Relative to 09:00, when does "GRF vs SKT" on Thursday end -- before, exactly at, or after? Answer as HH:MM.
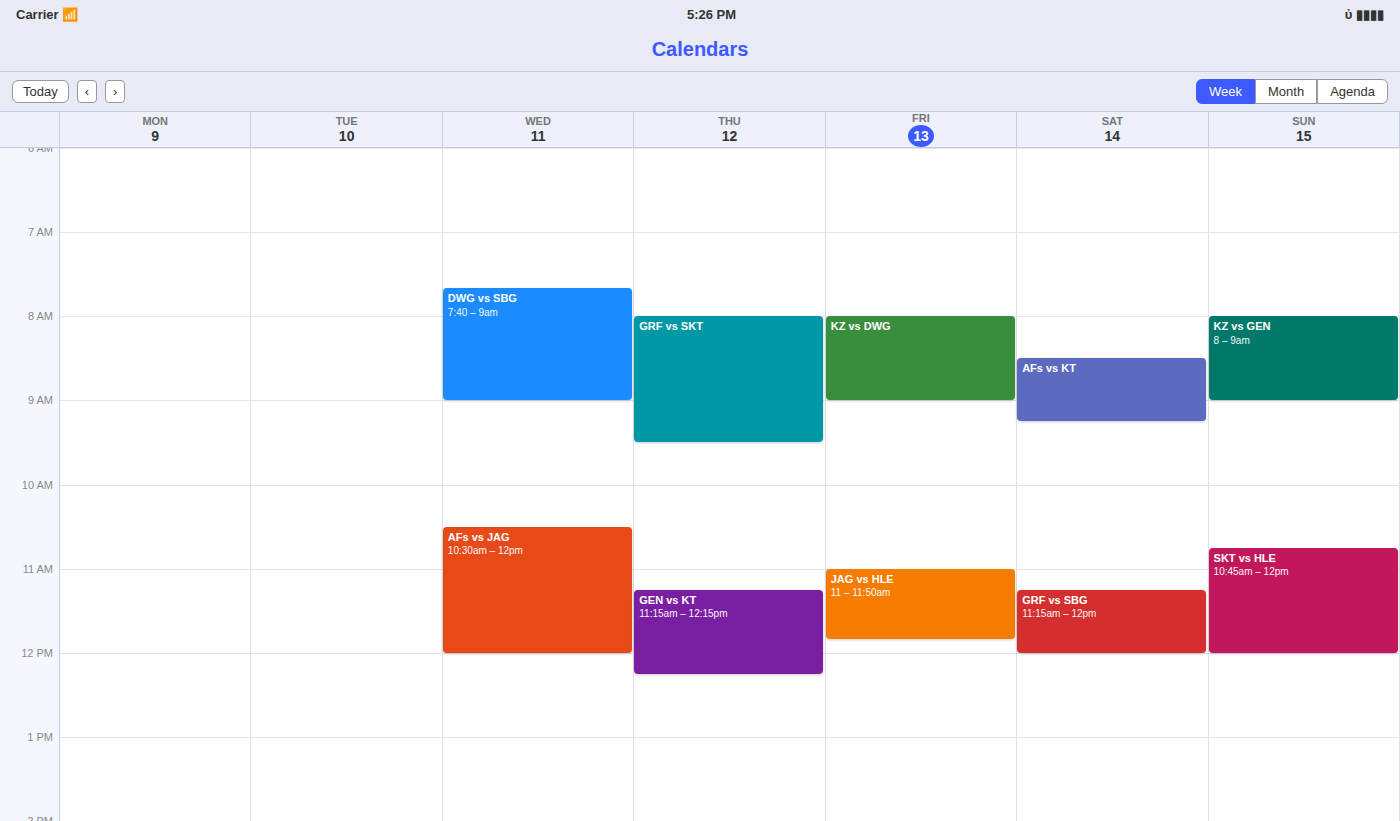
09:30 -- after 09:00, 30 minutes below the 09:00 line.